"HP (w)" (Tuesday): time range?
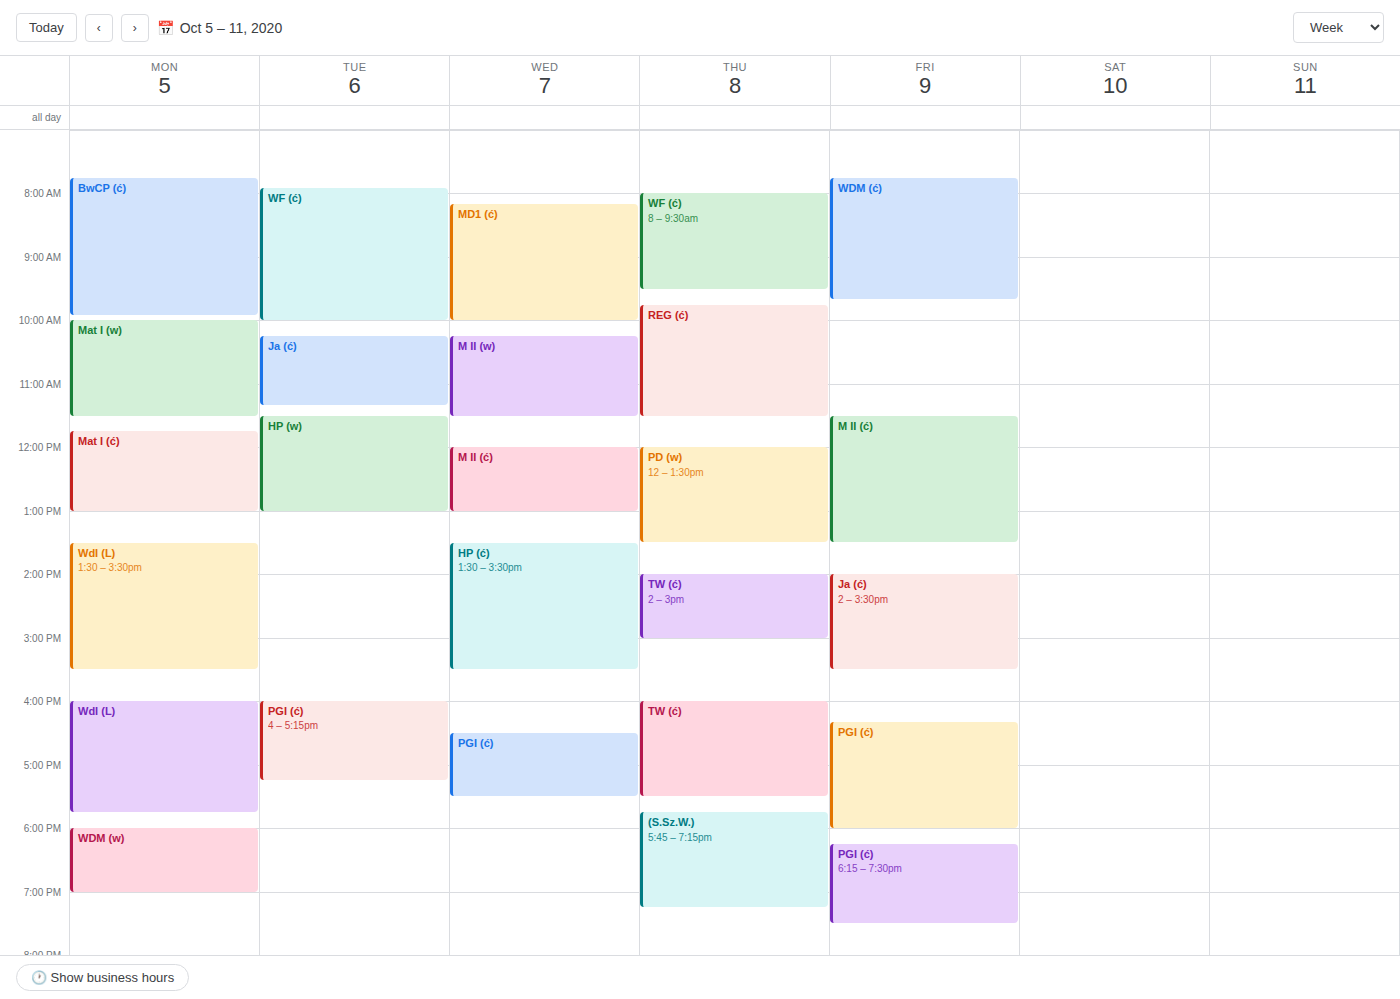
11:30 AM to 1:00 PM